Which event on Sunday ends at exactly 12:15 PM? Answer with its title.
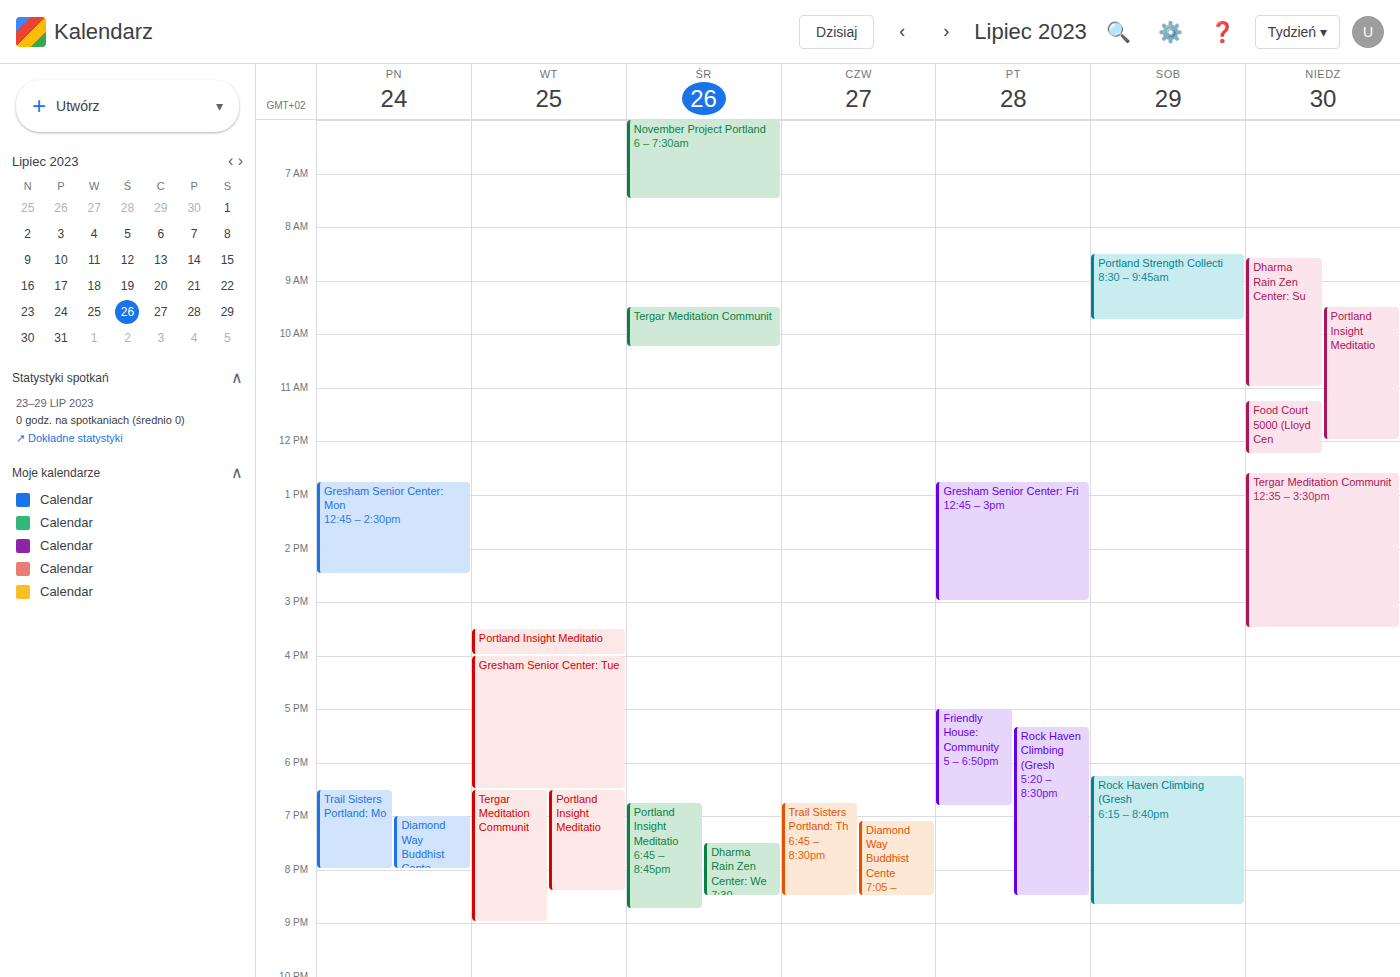
"Food Court 5000 (Lloyd Cen"